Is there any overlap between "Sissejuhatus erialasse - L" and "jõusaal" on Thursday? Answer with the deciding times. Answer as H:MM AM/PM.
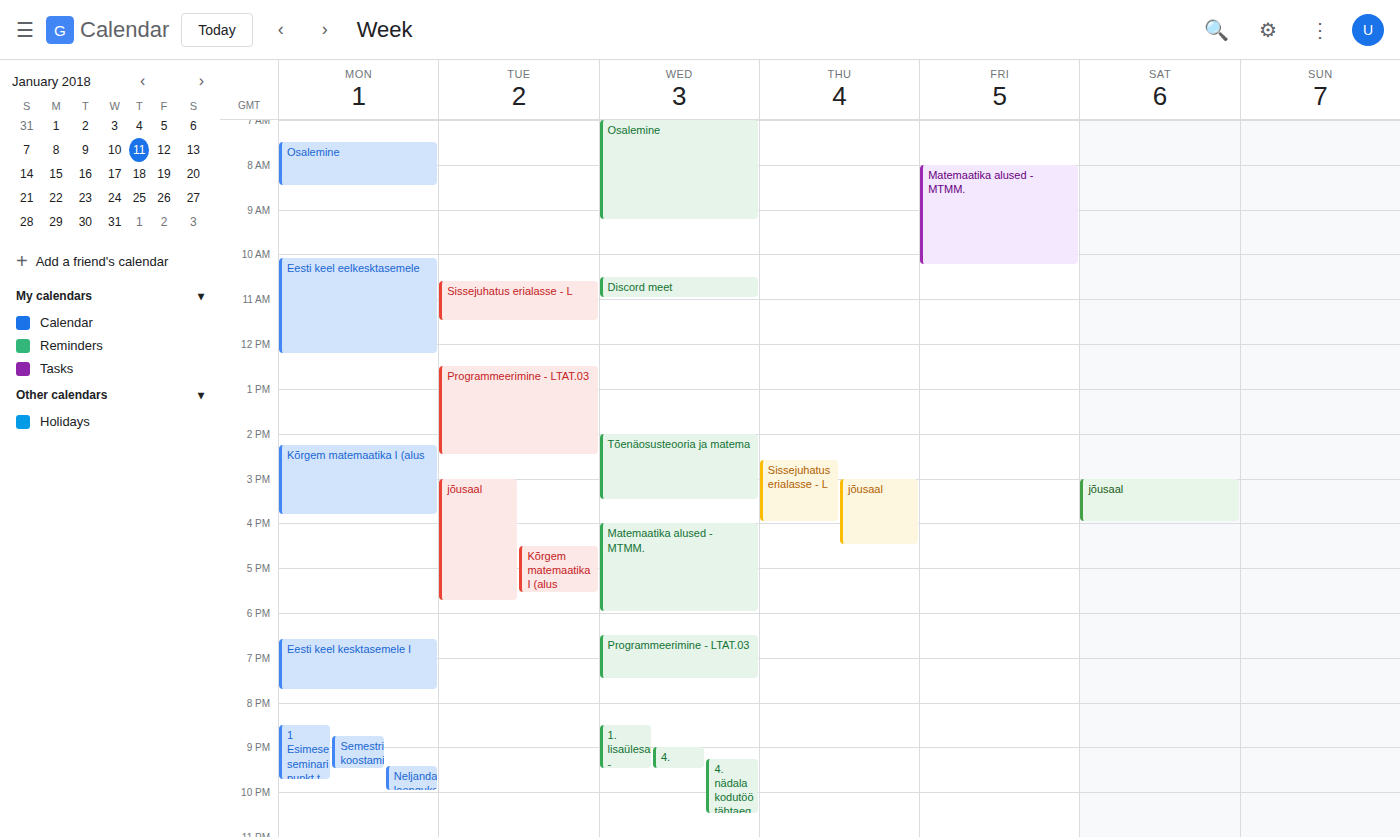
"jõusaal" starts at 3:00 PM, before "Sissejuhatus erialasse - L" ends at 4:00 PM -- they overlap.